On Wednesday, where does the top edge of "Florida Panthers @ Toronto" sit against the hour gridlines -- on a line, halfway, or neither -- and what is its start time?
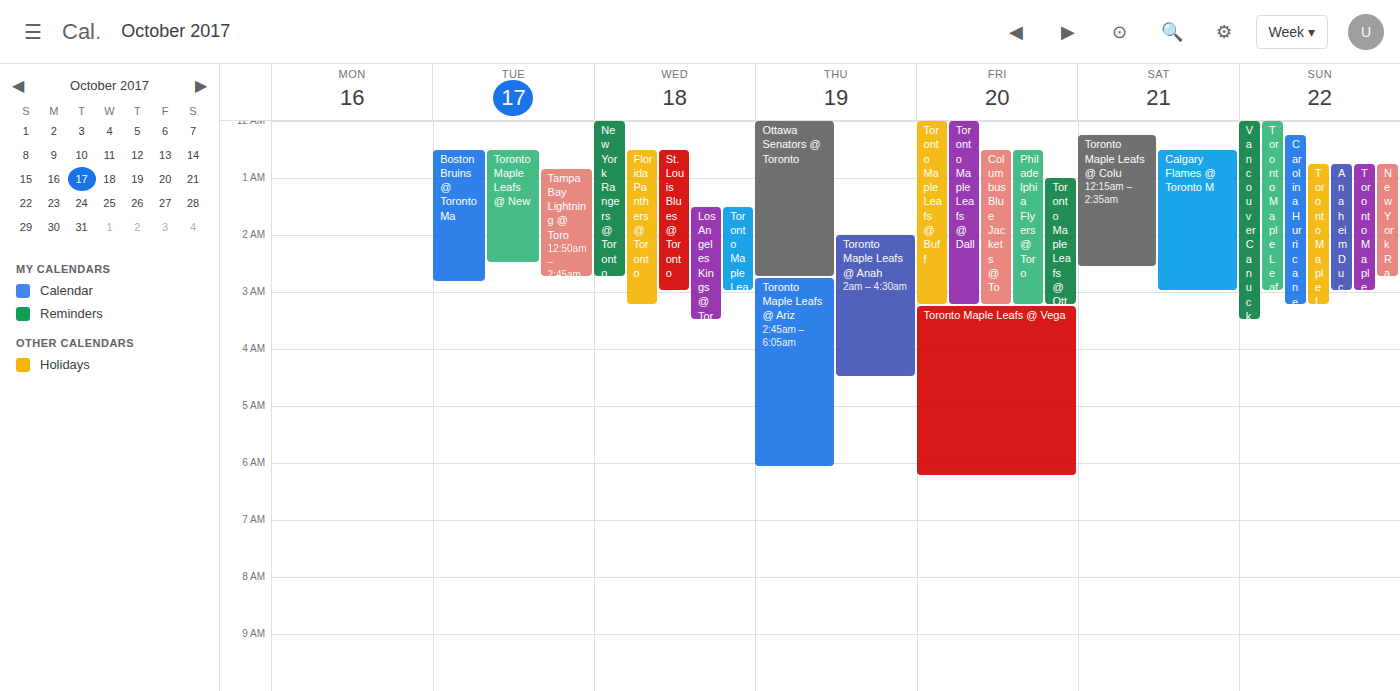
12:30 AM -- halfway between the 12 AM and 1 AM lines.